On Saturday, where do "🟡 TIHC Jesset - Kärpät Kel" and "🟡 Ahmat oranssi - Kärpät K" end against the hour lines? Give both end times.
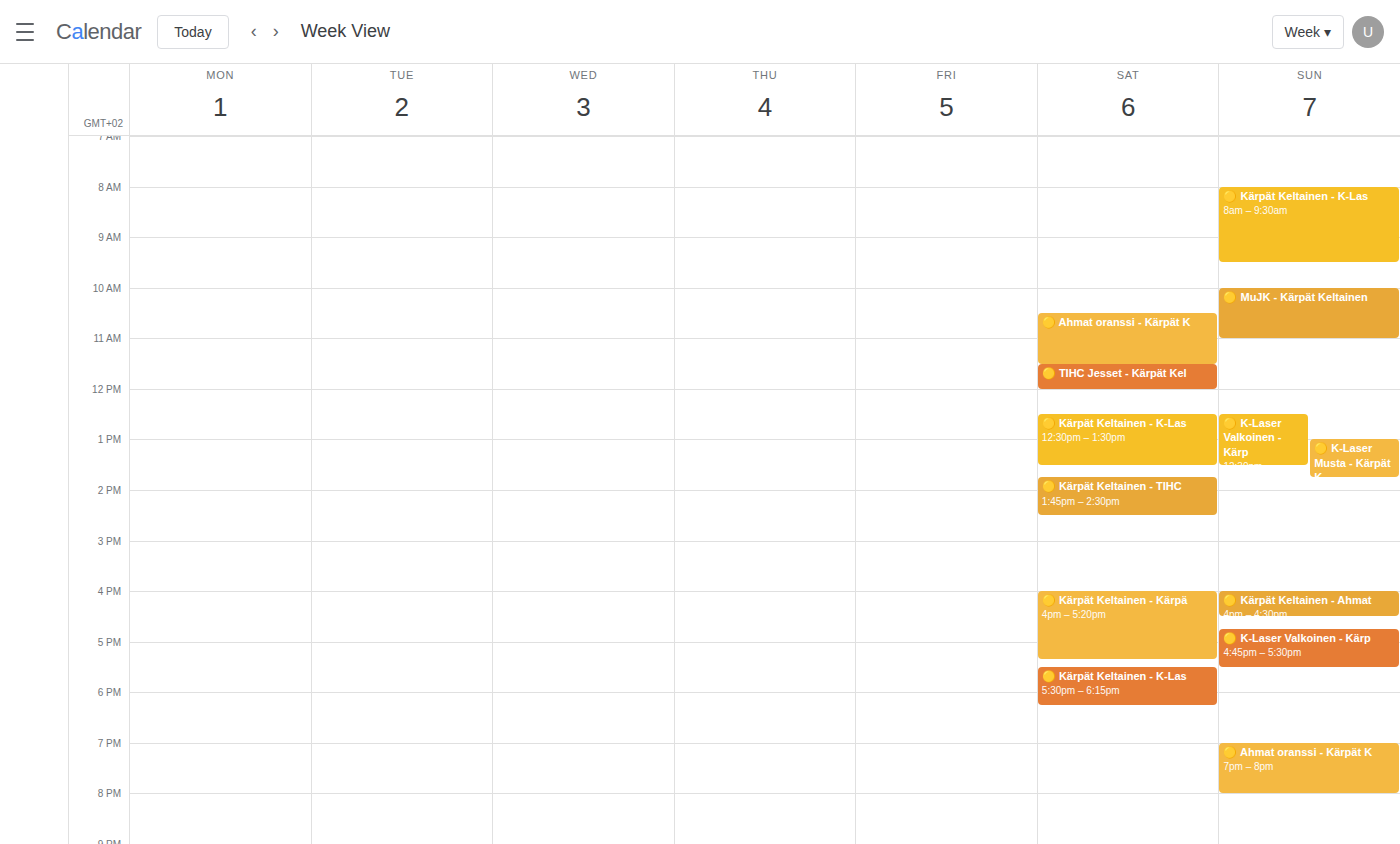
"🟡 TIHC Jesset - Kärpät Kel": 12:00 PM, exactly on the 12 PM line. "🟡 Ahmat oranssi - Kärpät K": 11:30 AM, halfway between the 11 AM and 12 PM lines.